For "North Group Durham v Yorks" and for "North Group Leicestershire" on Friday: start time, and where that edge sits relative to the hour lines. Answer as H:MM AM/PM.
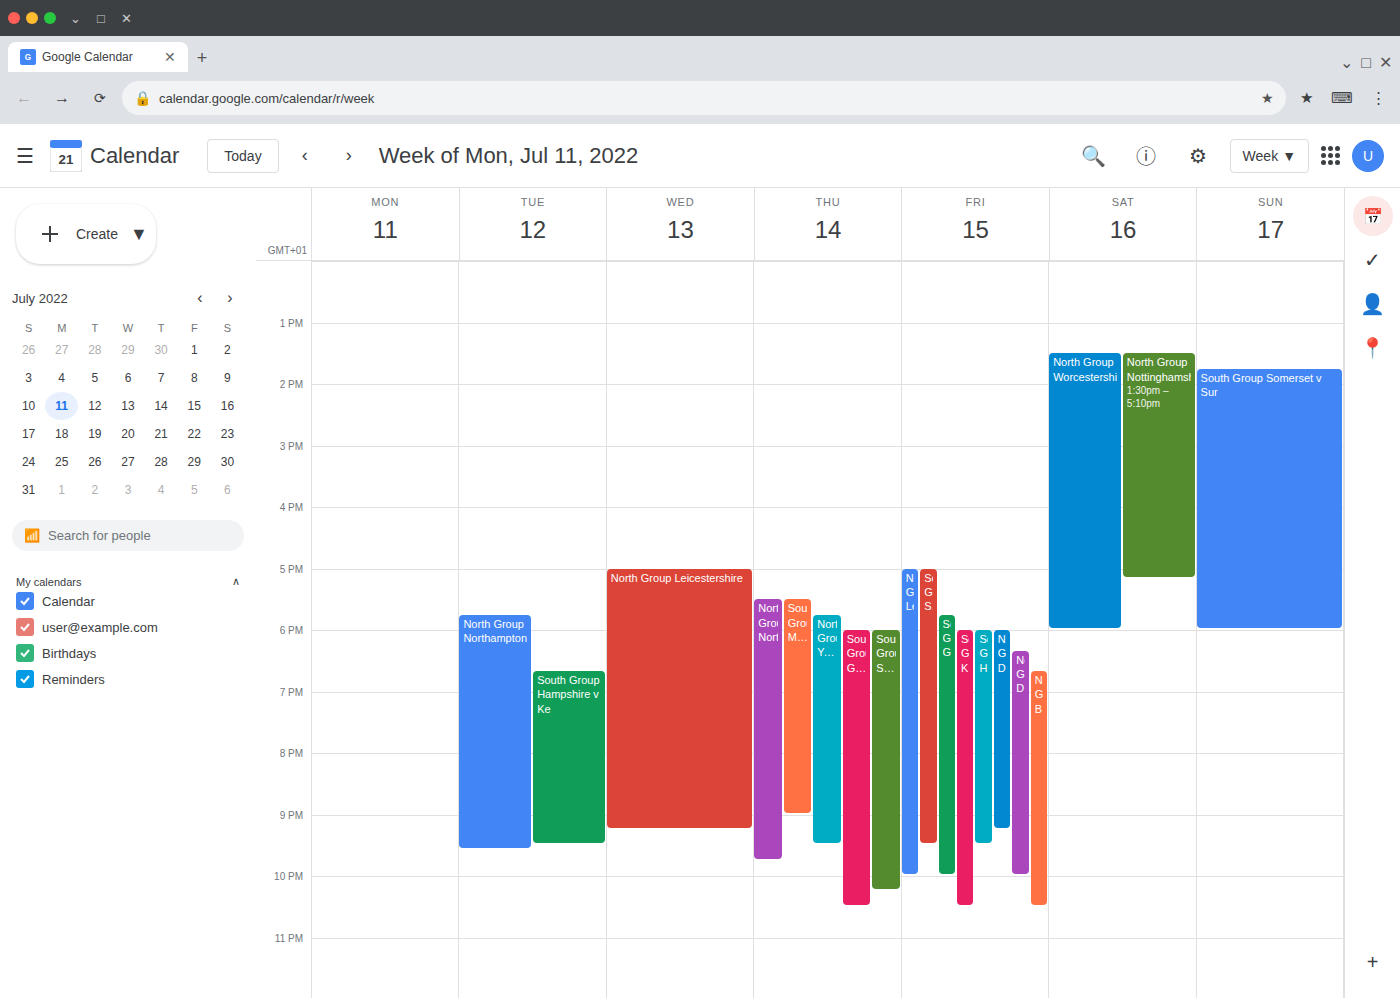
"North Group Durham v Yorks": 6:00 PM, exactly on the 6 PM line. "North Group Leicestershire": 5:00 PM, exactly on the 5 PM line.